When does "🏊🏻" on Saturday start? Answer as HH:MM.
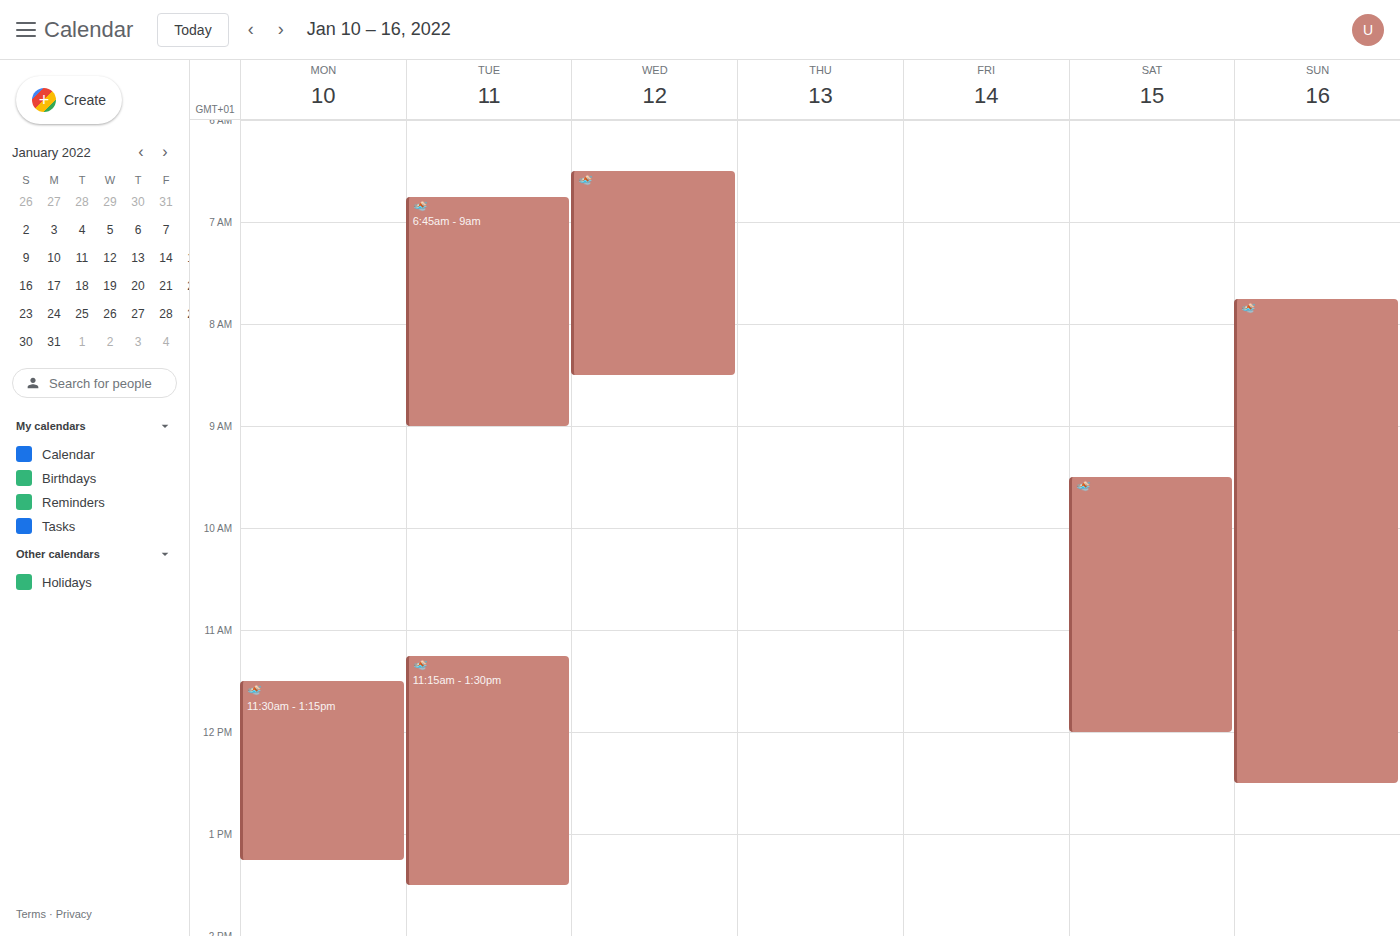
09:30